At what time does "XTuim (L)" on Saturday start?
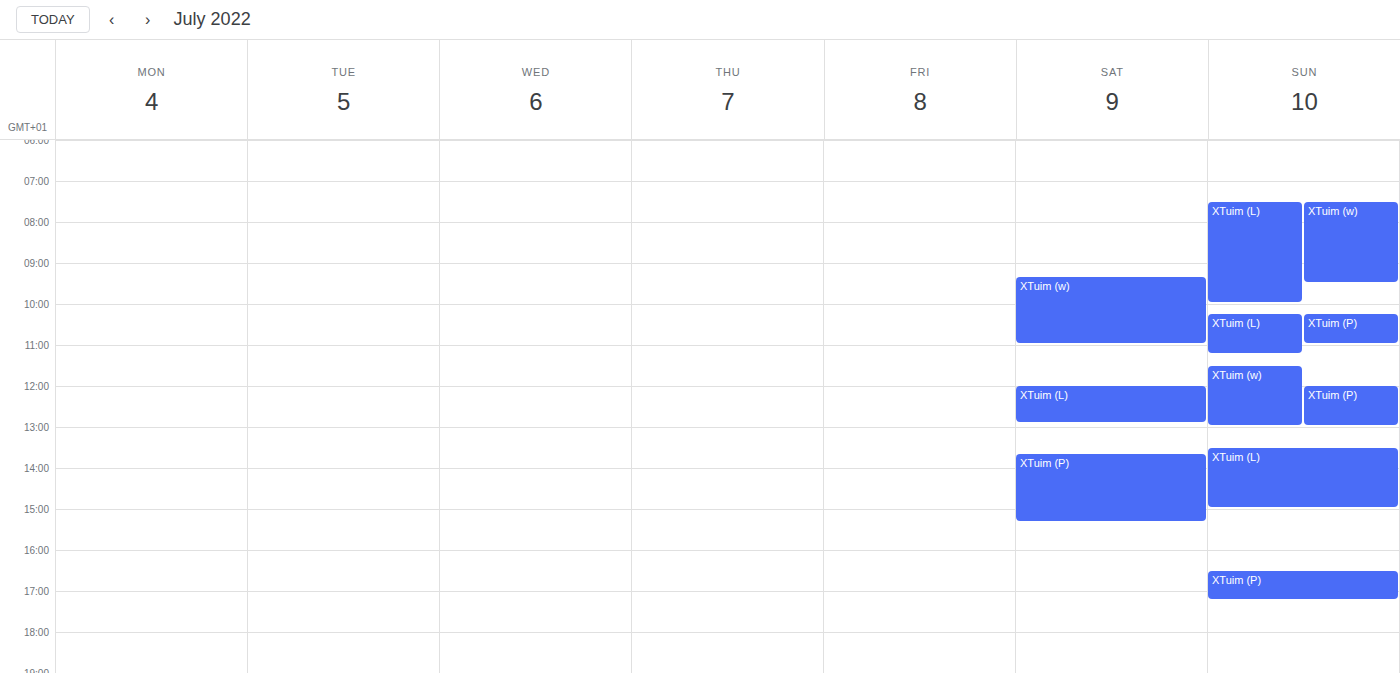
12:00